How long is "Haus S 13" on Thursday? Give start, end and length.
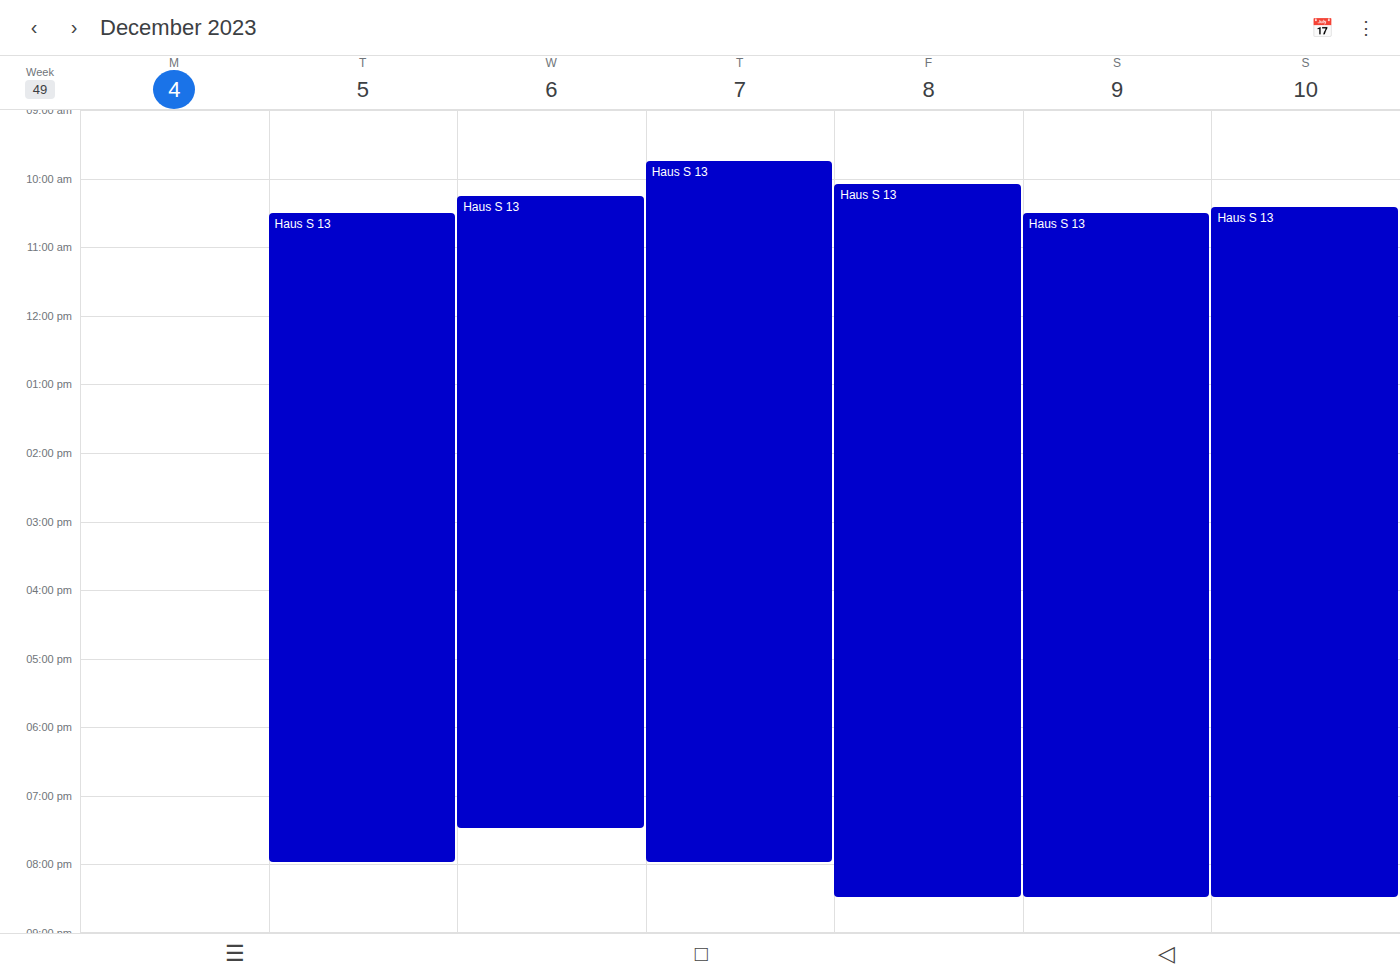
9:45 AM to 8:00 PM, 10 hours 15 minutes